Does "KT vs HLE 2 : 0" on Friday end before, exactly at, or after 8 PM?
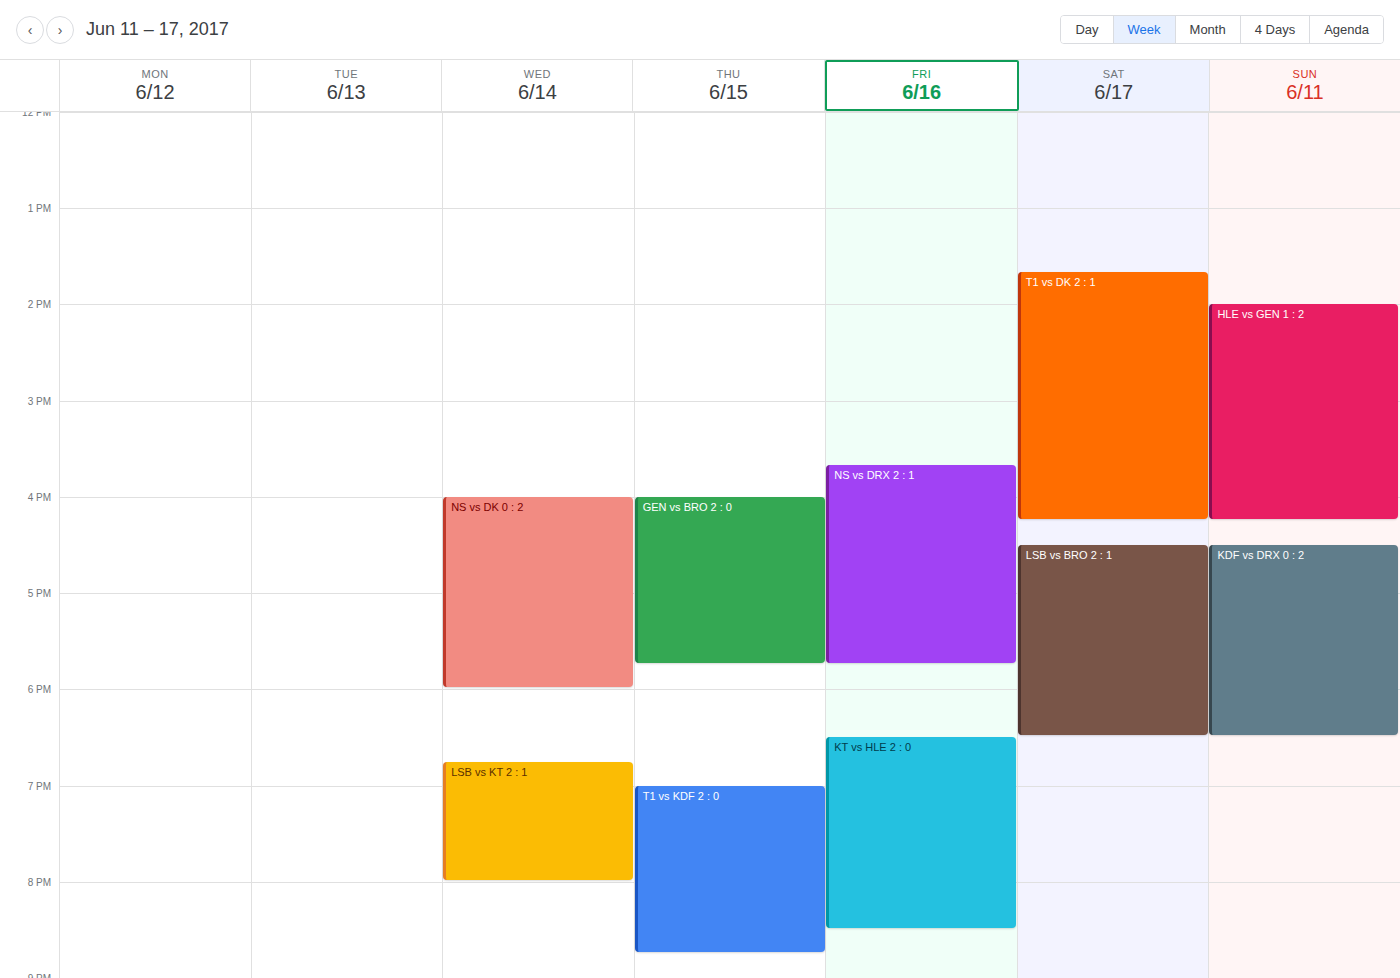
8:30 PM -- after 8 PM, 30 minutes below the 8 PM line.